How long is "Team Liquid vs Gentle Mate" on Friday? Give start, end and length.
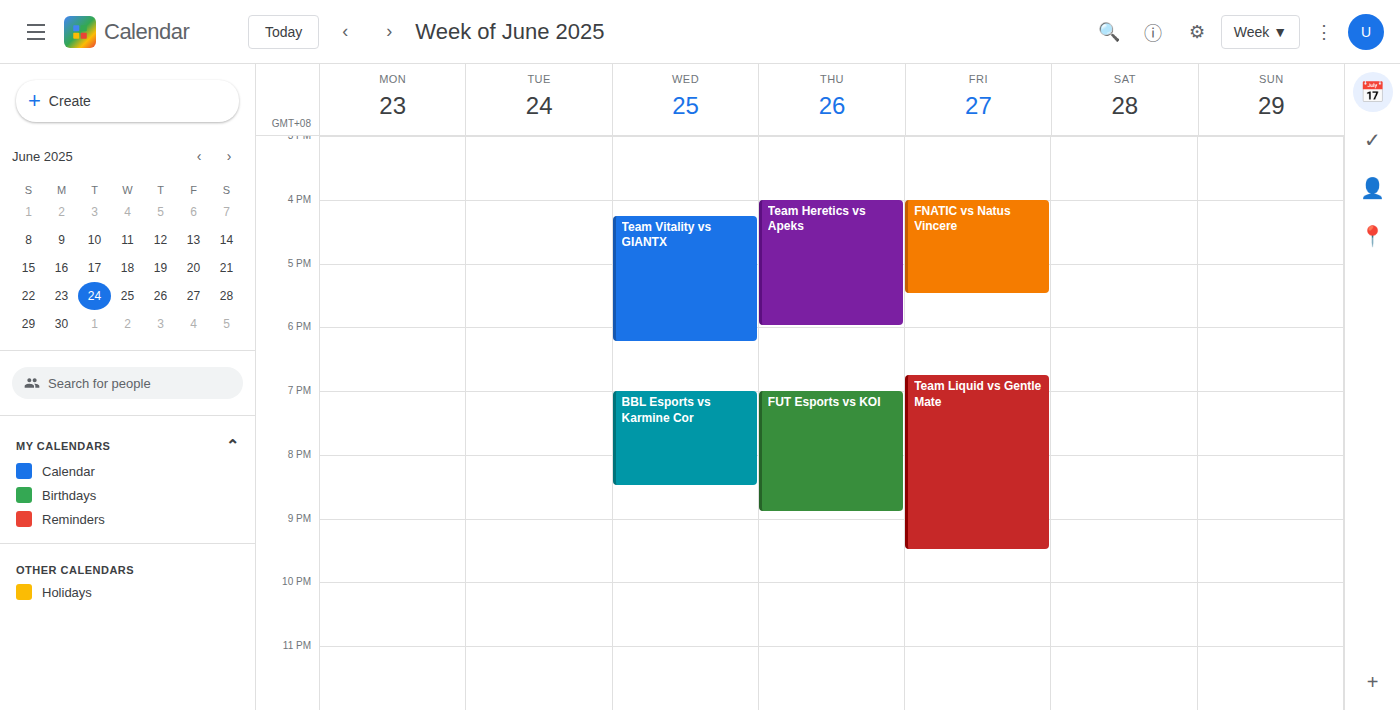
6:45 PM to 9:30 PM, 2 hours 45 minutes